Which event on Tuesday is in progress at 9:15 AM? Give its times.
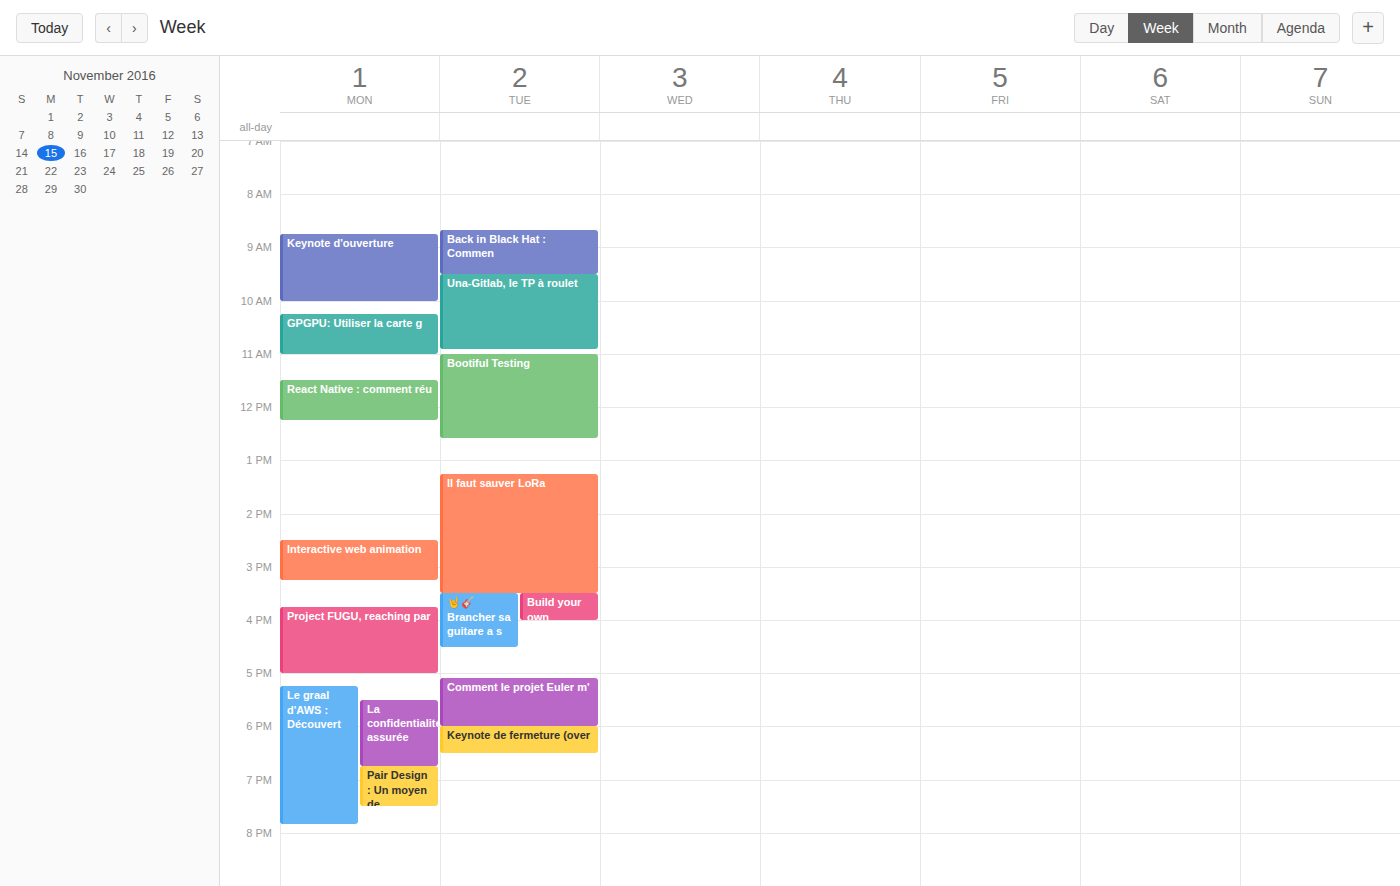
"Back in Black Hat : Commen", 8:40 AM to 9:30 AM